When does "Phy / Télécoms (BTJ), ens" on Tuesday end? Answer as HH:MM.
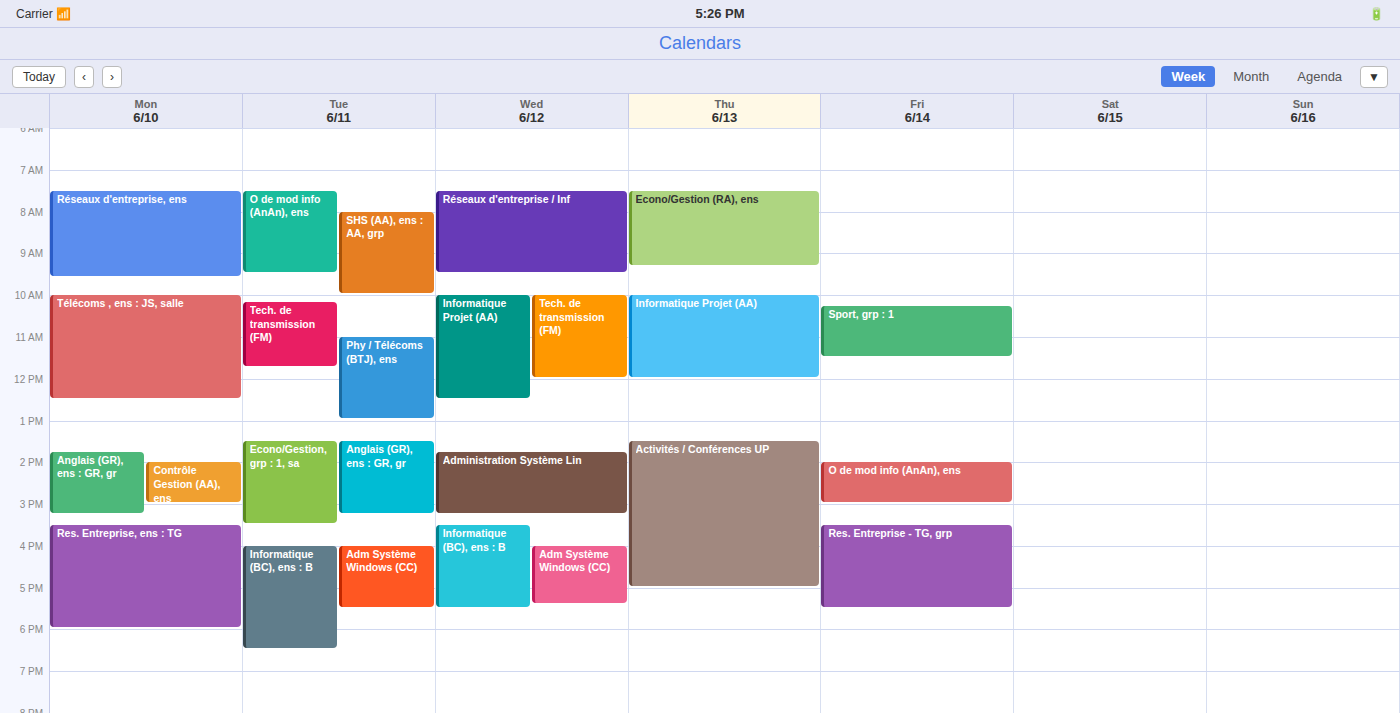
13:00